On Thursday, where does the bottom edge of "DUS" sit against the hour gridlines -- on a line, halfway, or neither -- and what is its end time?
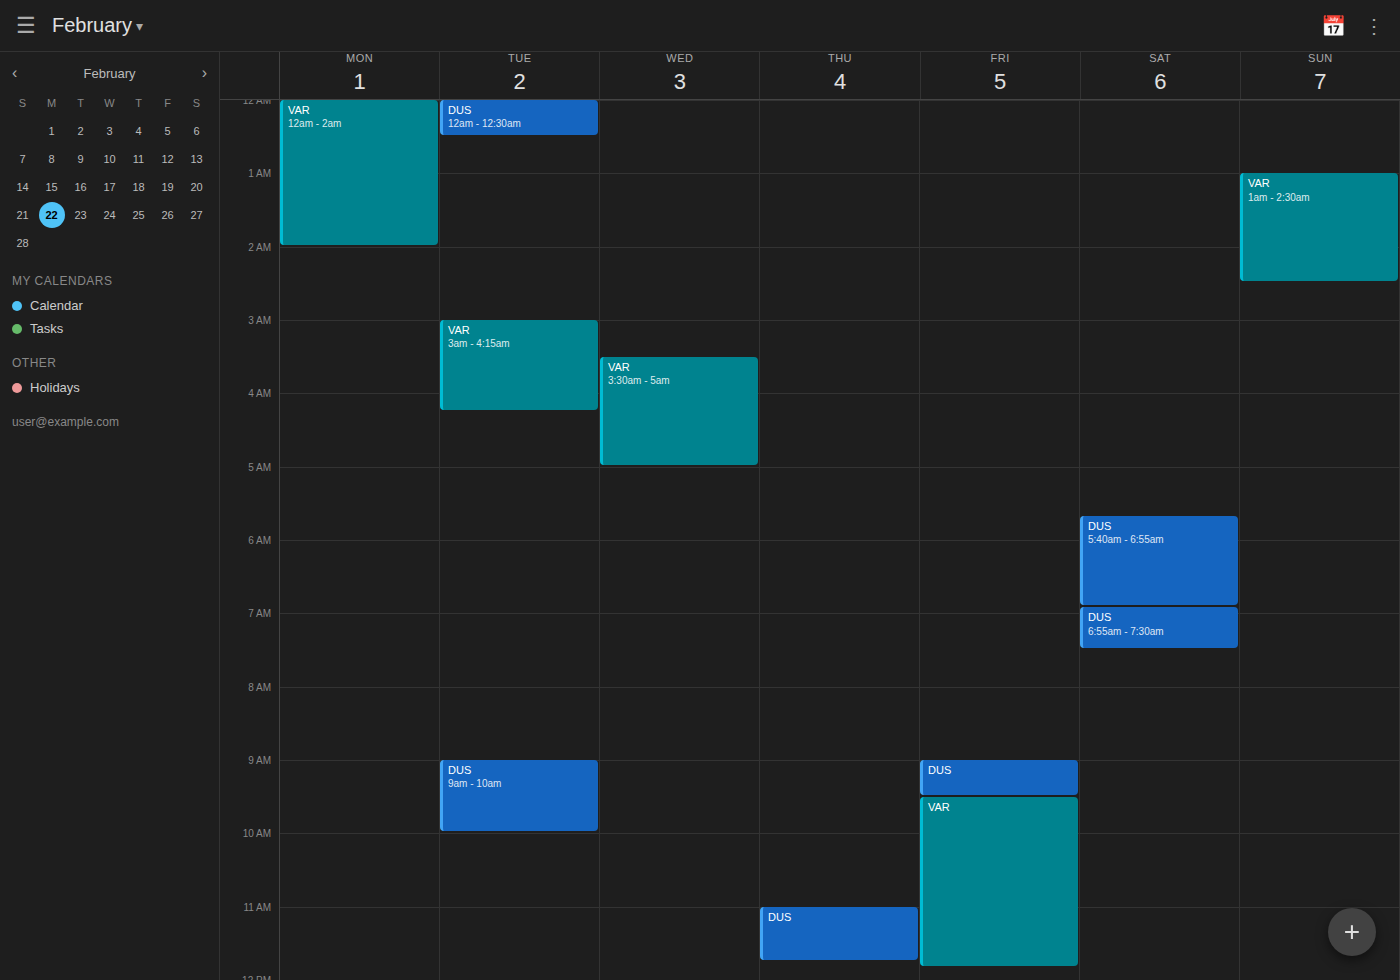
11:45 -- neither: three quarters of the way from the 11:00 line to the 12:00 line.